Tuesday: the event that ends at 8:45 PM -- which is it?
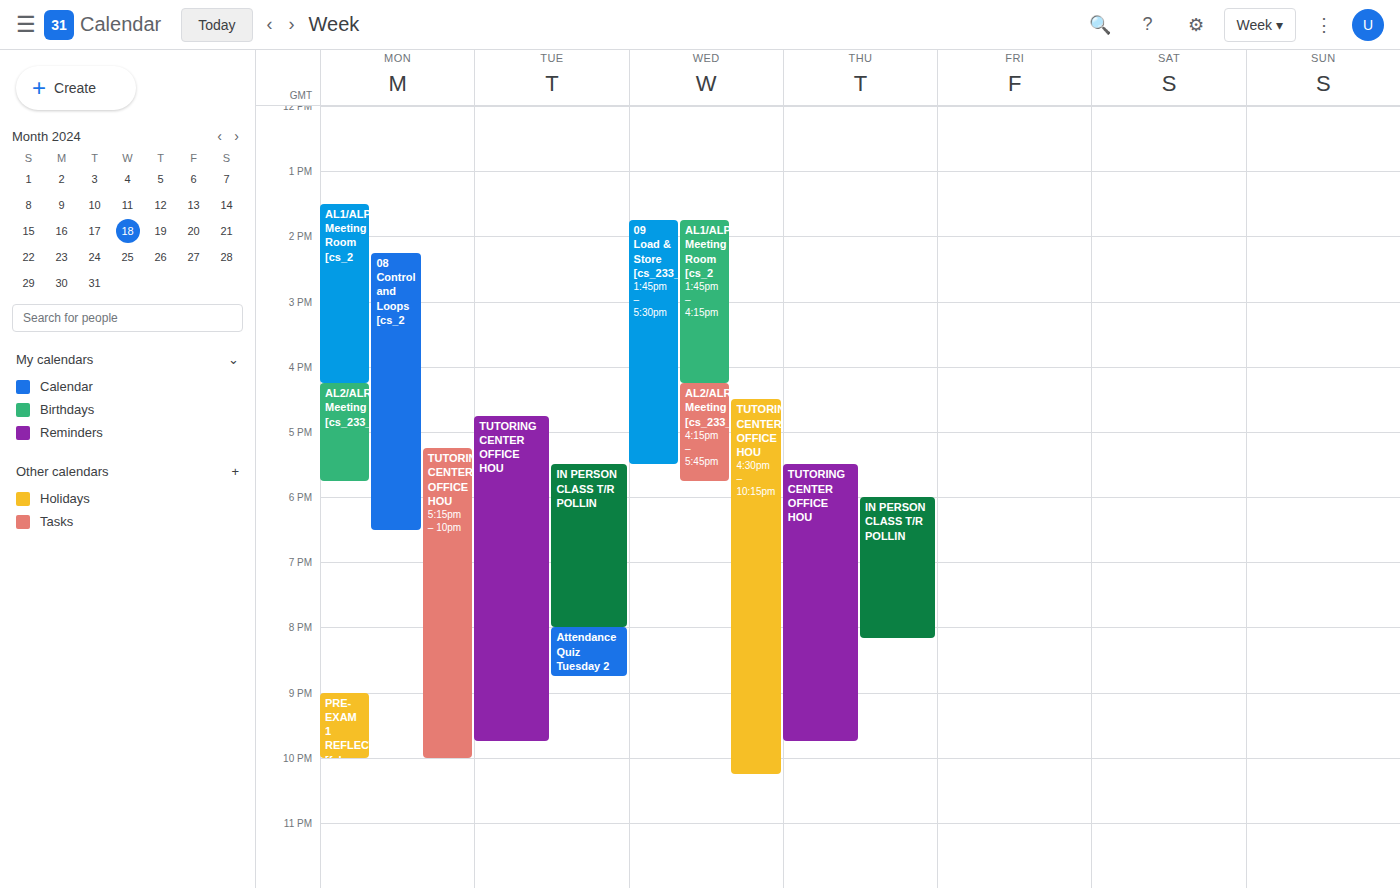
"Attendance Quiz Tuesday 2"